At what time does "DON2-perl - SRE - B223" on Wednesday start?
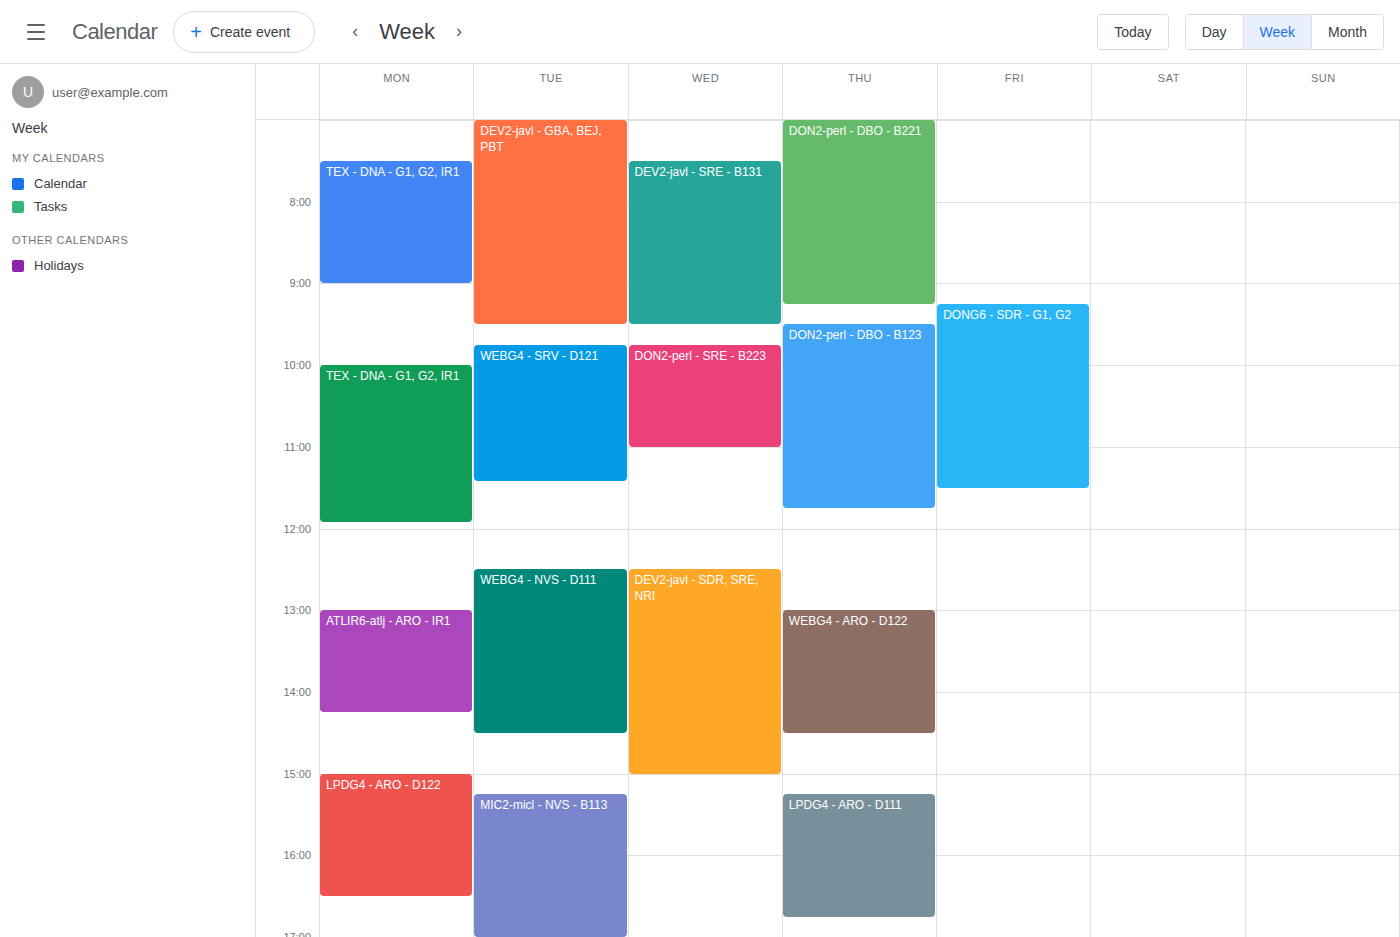
9:45 AM